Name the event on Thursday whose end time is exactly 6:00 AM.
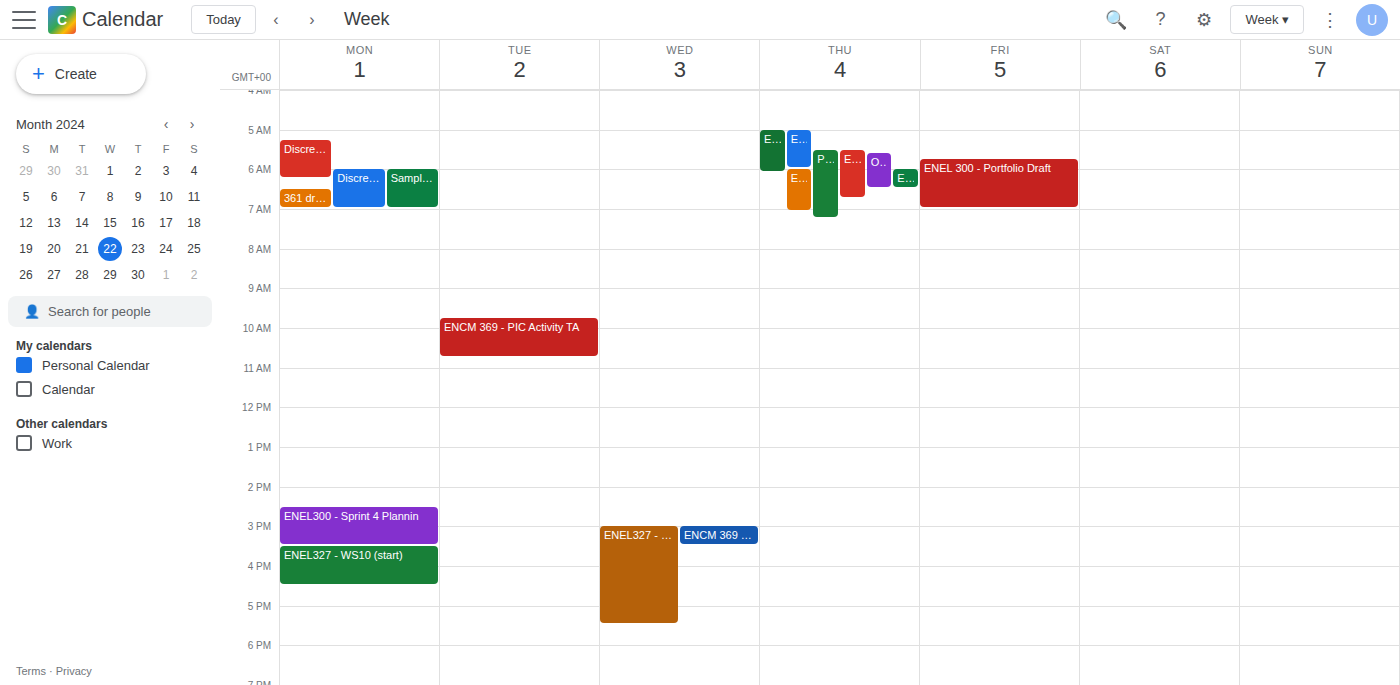
"ENEL 343 Module 5 Online Q"